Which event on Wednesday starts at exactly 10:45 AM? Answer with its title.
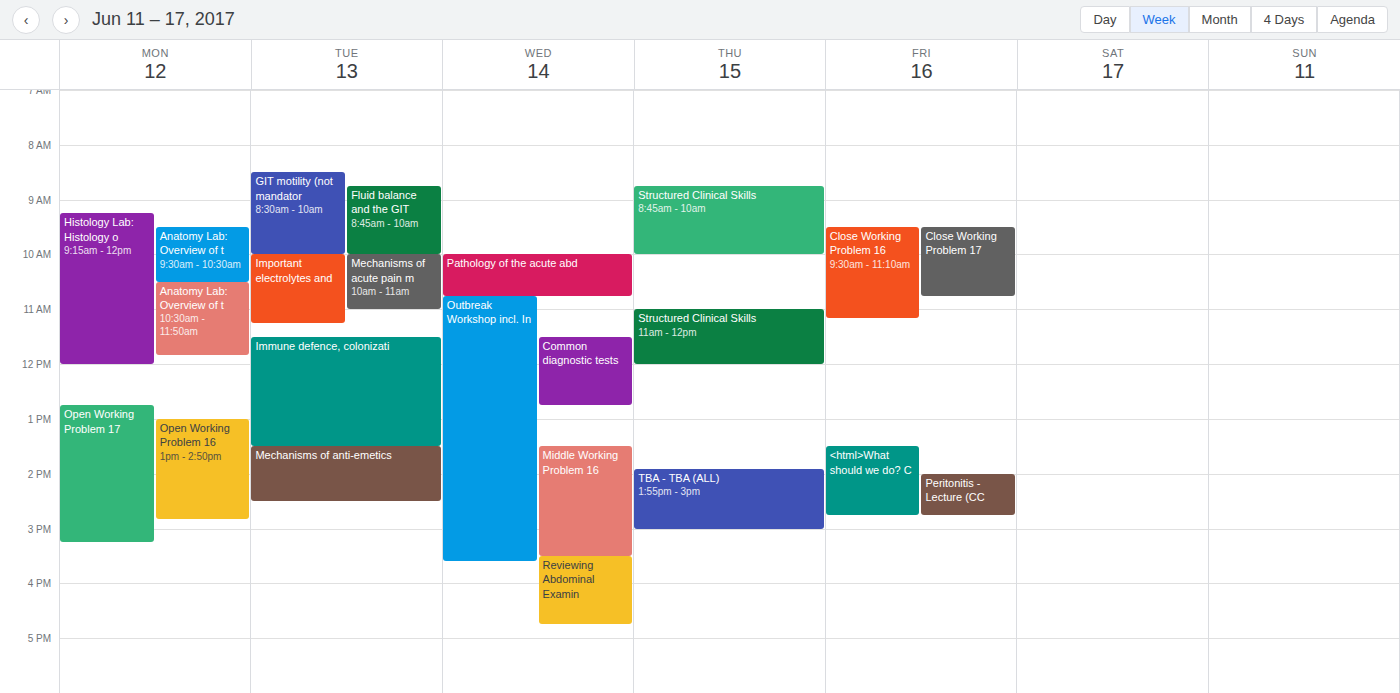
"Outbreak Workshop incl. In"